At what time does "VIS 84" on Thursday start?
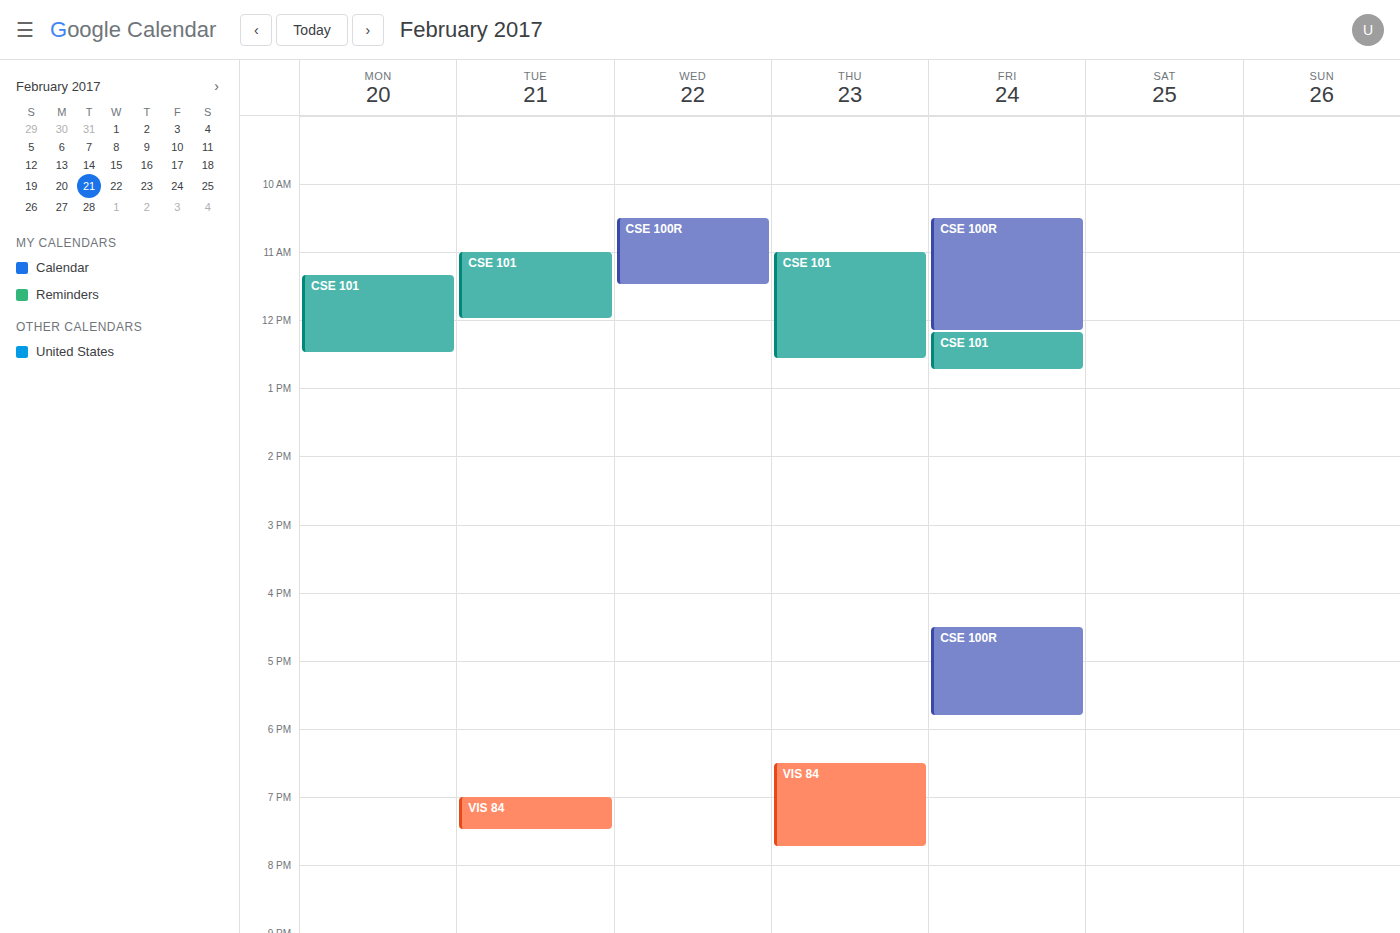
6:30 PM